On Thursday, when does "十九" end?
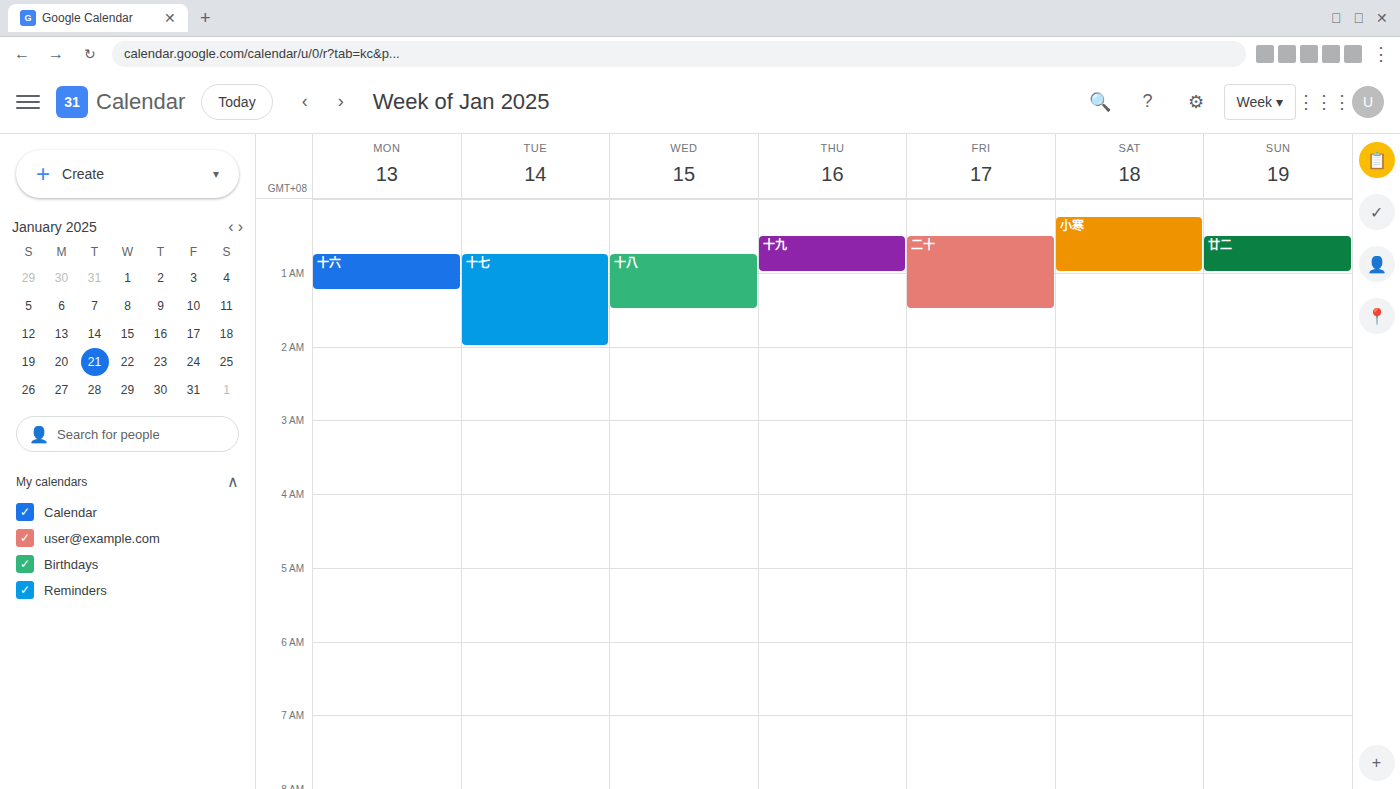
1:00 AM